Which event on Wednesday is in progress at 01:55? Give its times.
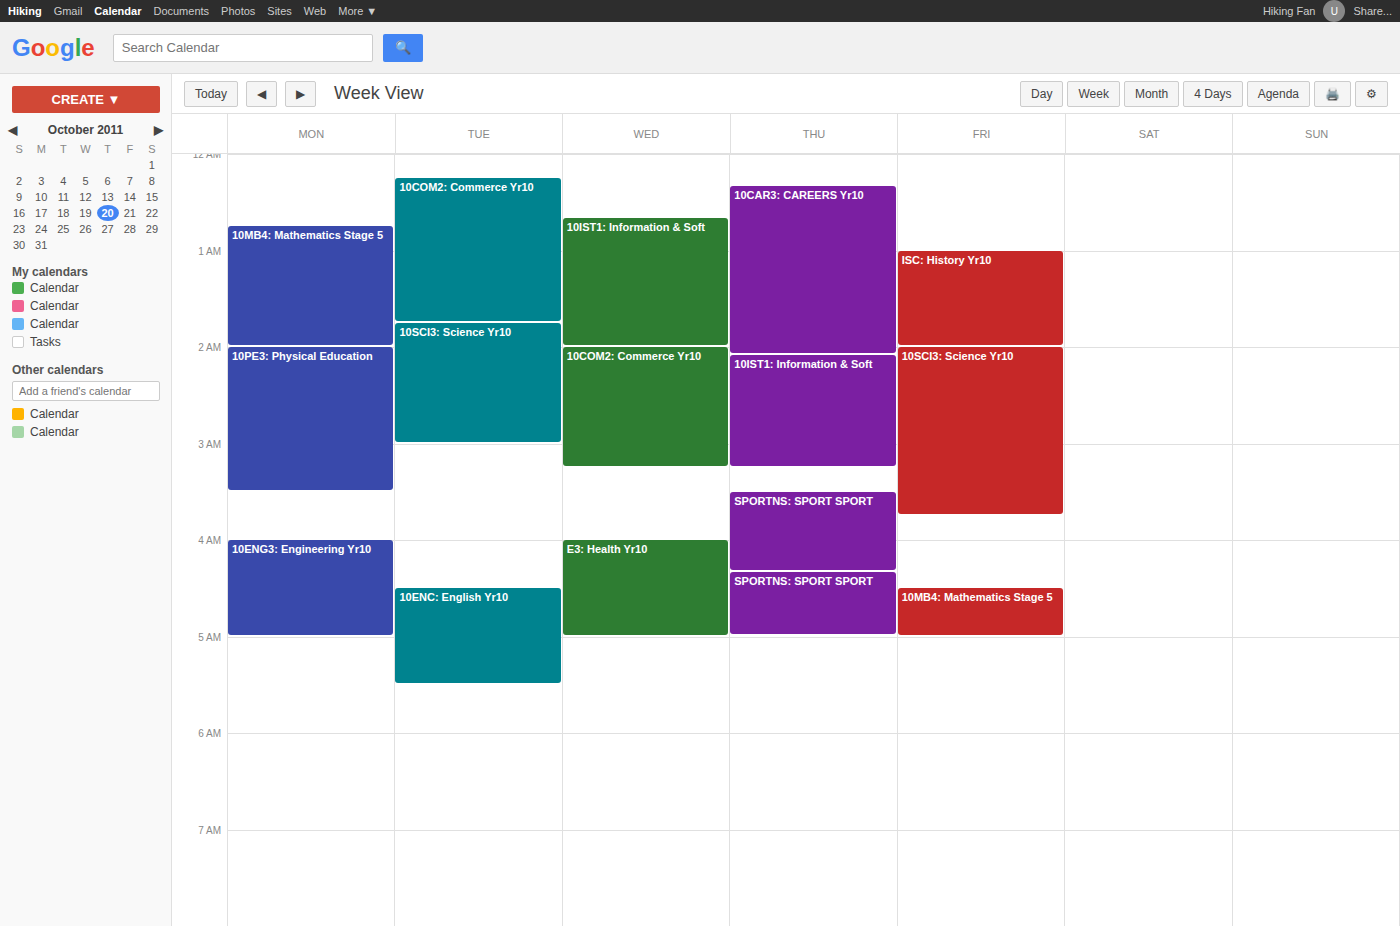
"10IST1: Information & Soft", 00:40 to 02:00